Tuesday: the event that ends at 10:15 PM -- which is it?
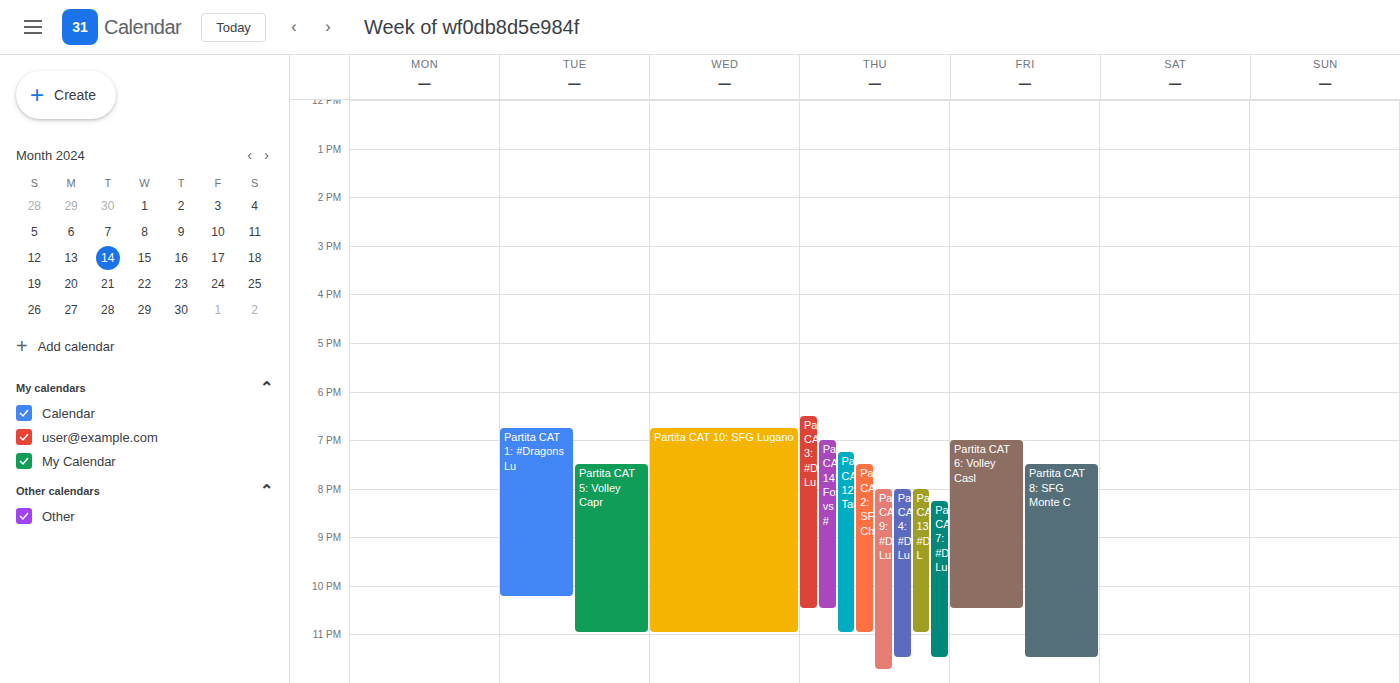
"Partita CAT 1: #Dragons Lu"